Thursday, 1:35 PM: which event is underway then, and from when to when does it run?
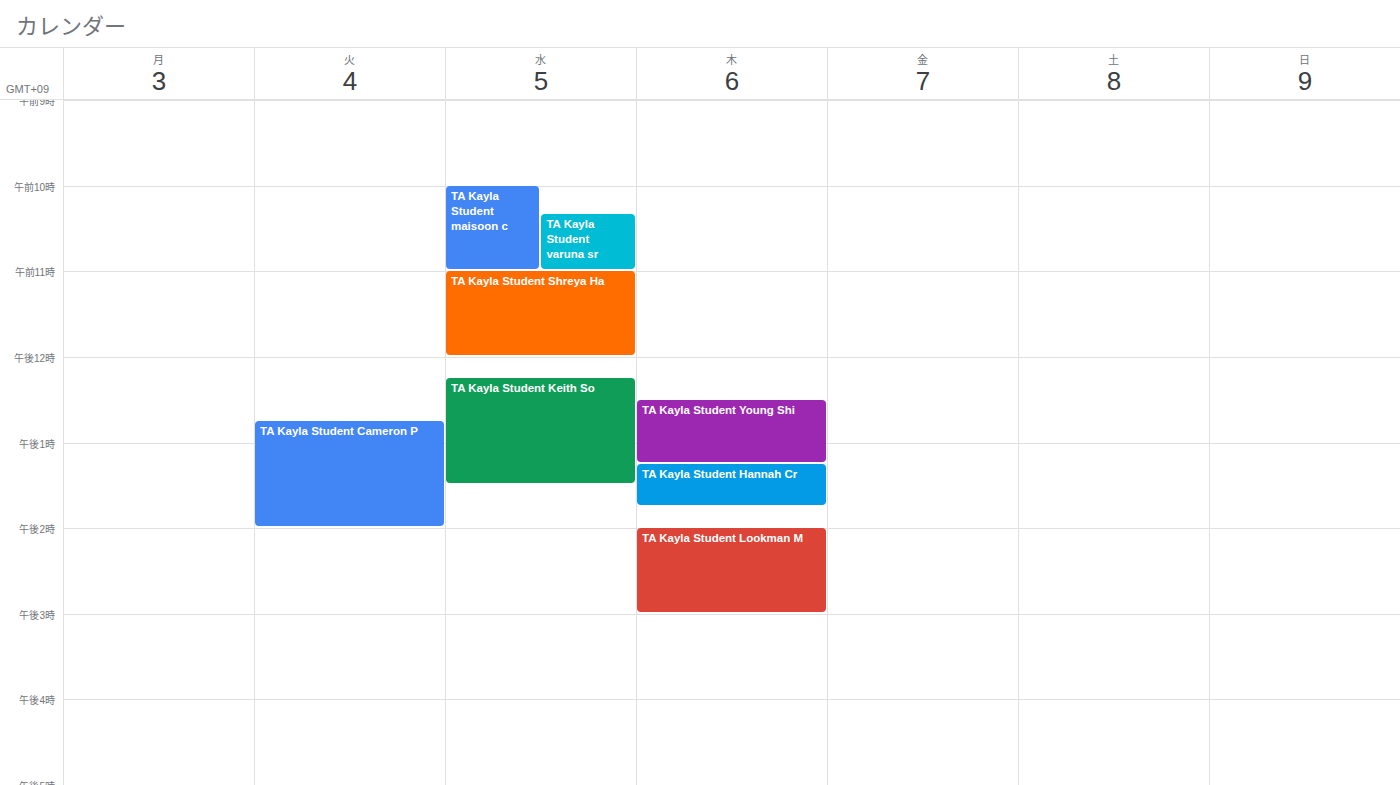
"TA Kayla Student Hannah Cr", 1:15 PM to 1:45 PM